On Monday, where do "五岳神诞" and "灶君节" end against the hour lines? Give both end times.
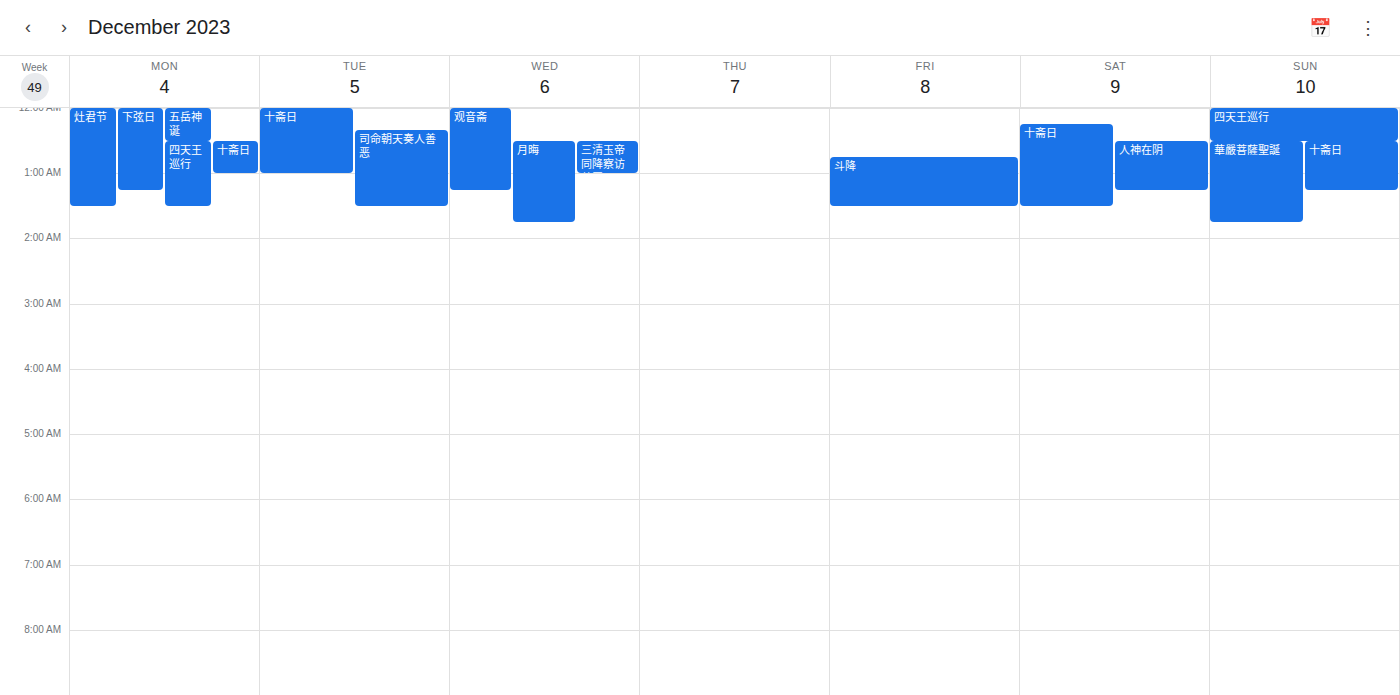
"五岳神诞": 12:30 AM, halfway between the 12 AM and 1 AM lines. "灶君节": 1:30 AM, halfway between the 1 AM and 2 AM lines.